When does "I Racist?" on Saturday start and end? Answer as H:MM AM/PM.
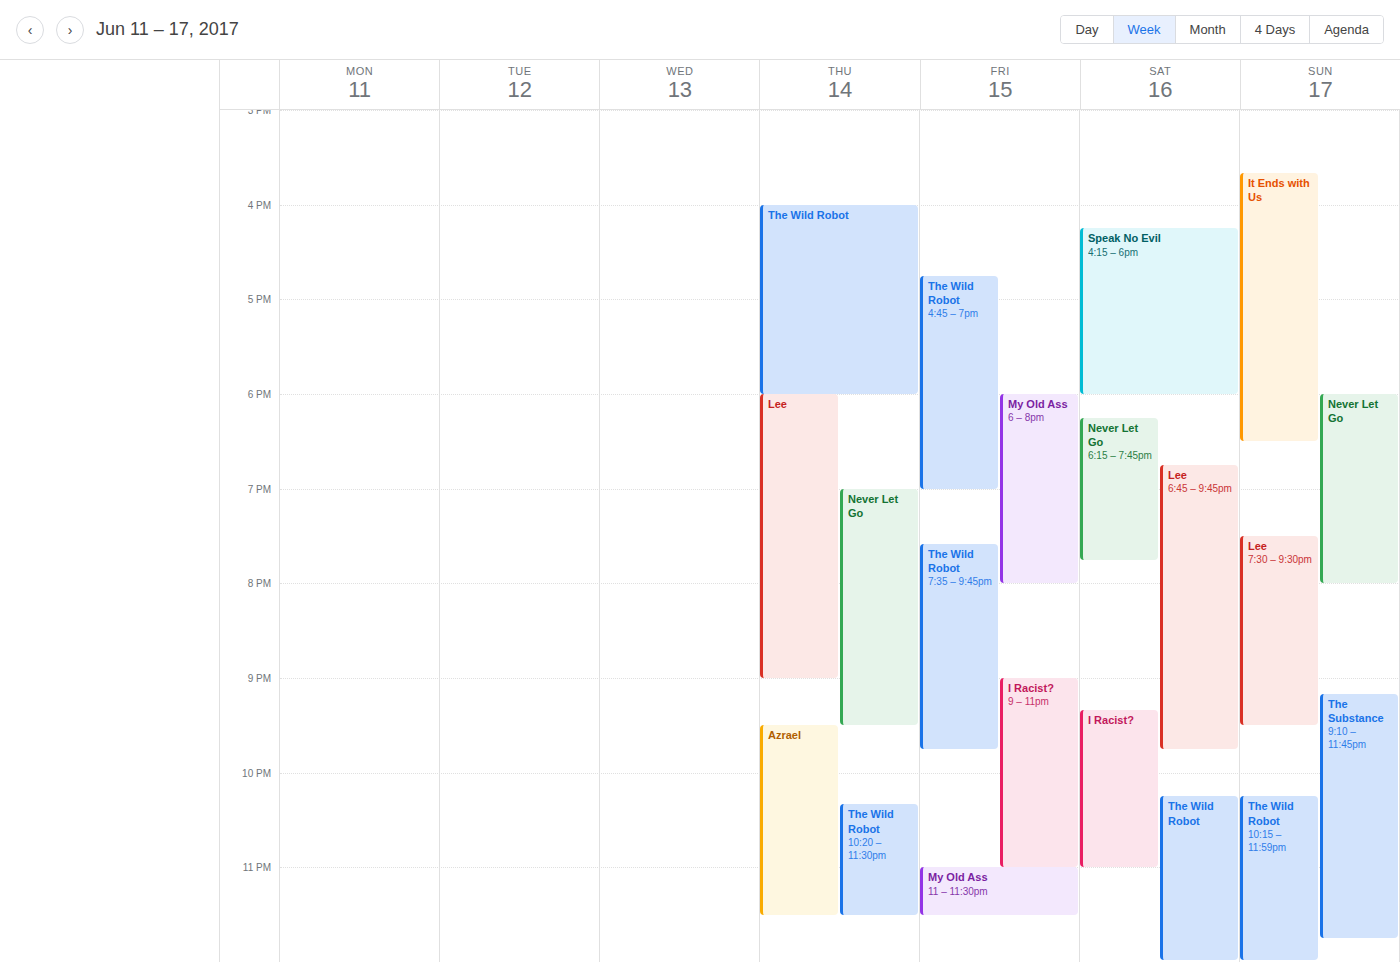
9:20 PM to 11:00 PM